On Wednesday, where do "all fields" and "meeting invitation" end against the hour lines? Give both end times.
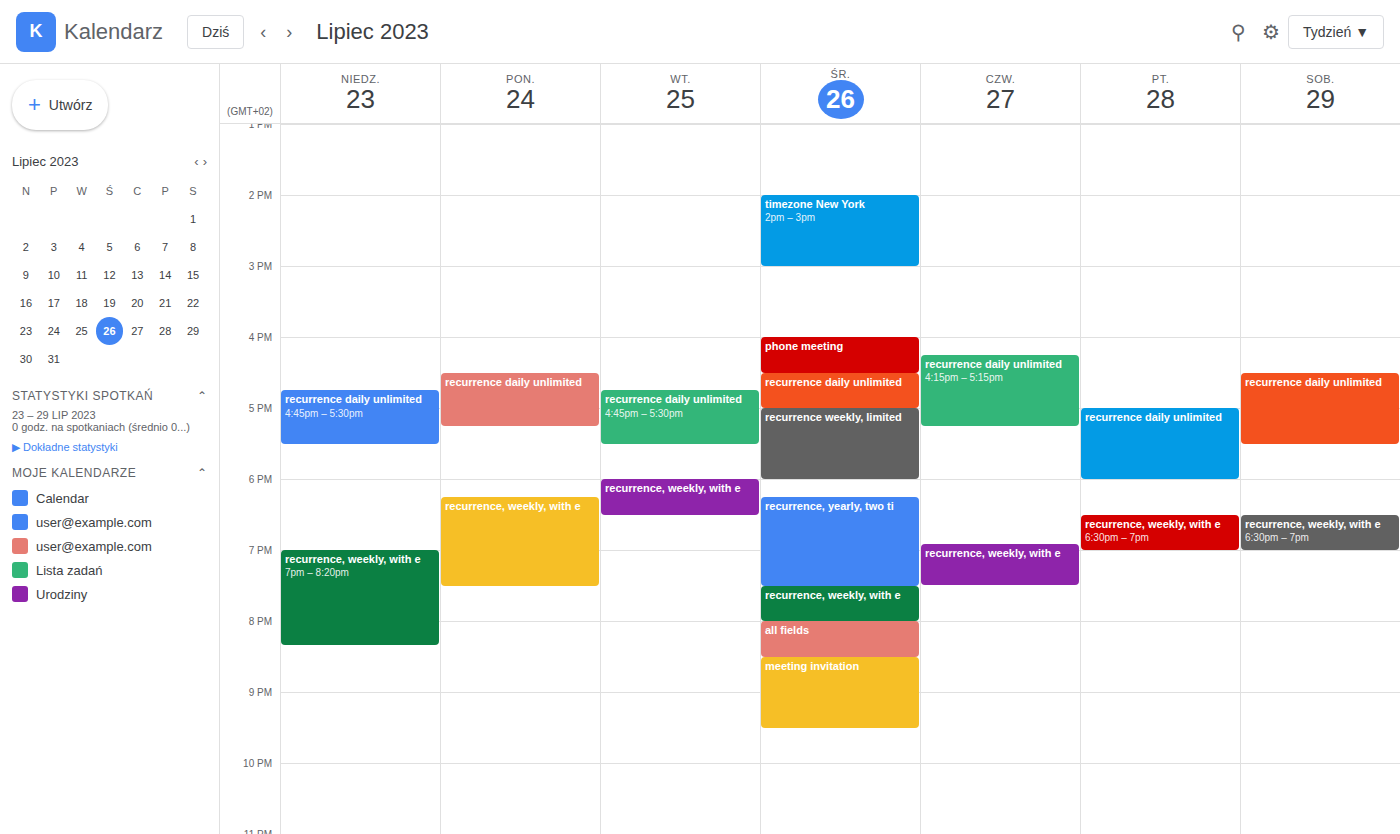
"all fields": 8:30 PM, halfway between the 8 PM and 9 PM lines. "meeting invitation": 9:30 PM, halfway between the 9 PM and 10 PM lines.